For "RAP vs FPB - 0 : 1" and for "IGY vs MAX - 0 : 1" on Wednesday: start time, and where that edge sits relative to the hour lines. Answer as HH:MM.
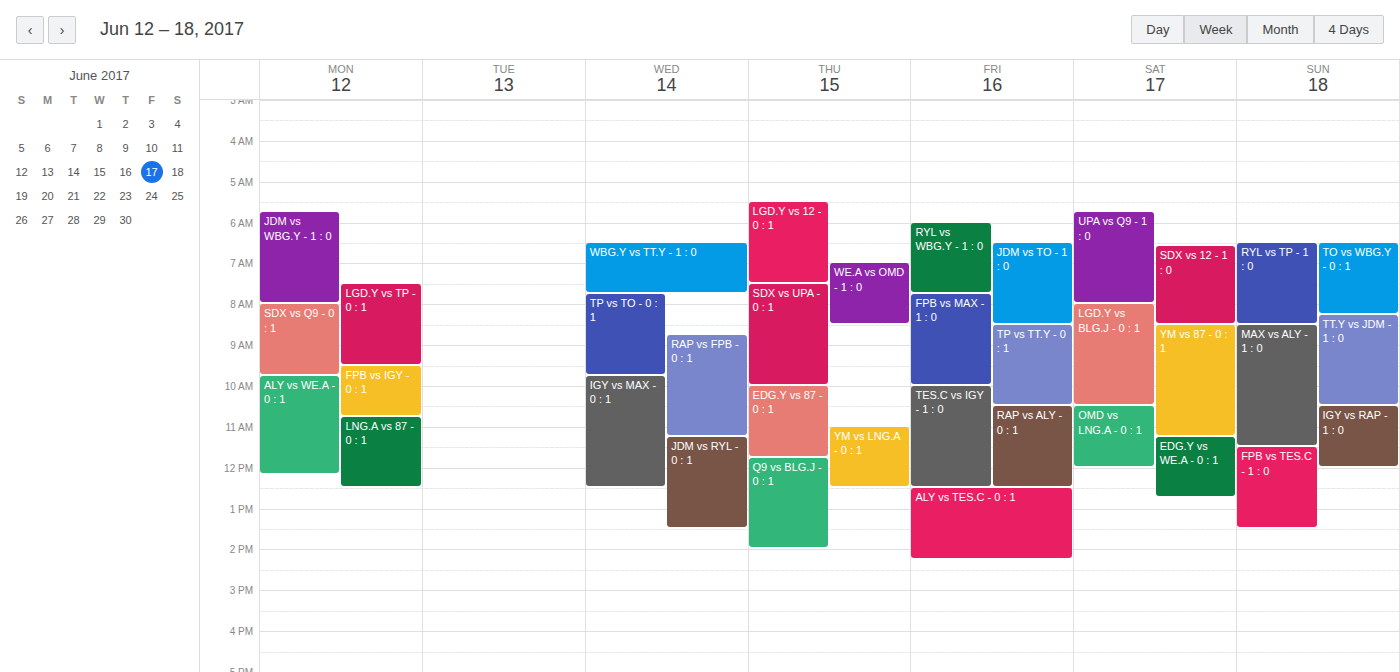
"RAP vs FPB - 0 : 1": 08:45, neither: three quarters of the way from the 08:00 line to the 09:00 line. "IGY vs MAX - 0 : 1": 09:45, neither: three quarters of the way from the 09:00 line to the 10:00 line.